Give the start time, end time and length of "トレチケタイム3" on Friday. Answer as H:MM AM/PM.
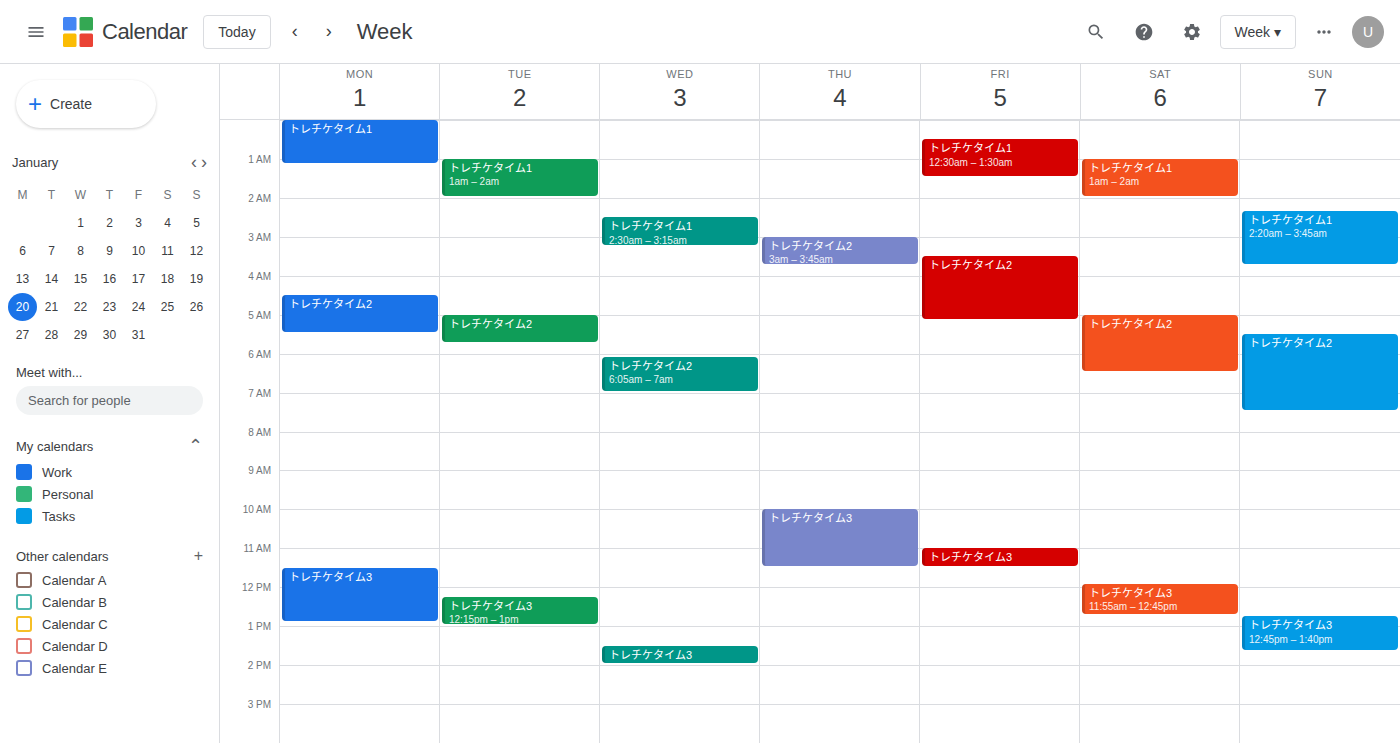
11:00 AM to 11:30 AM, 30 minutes